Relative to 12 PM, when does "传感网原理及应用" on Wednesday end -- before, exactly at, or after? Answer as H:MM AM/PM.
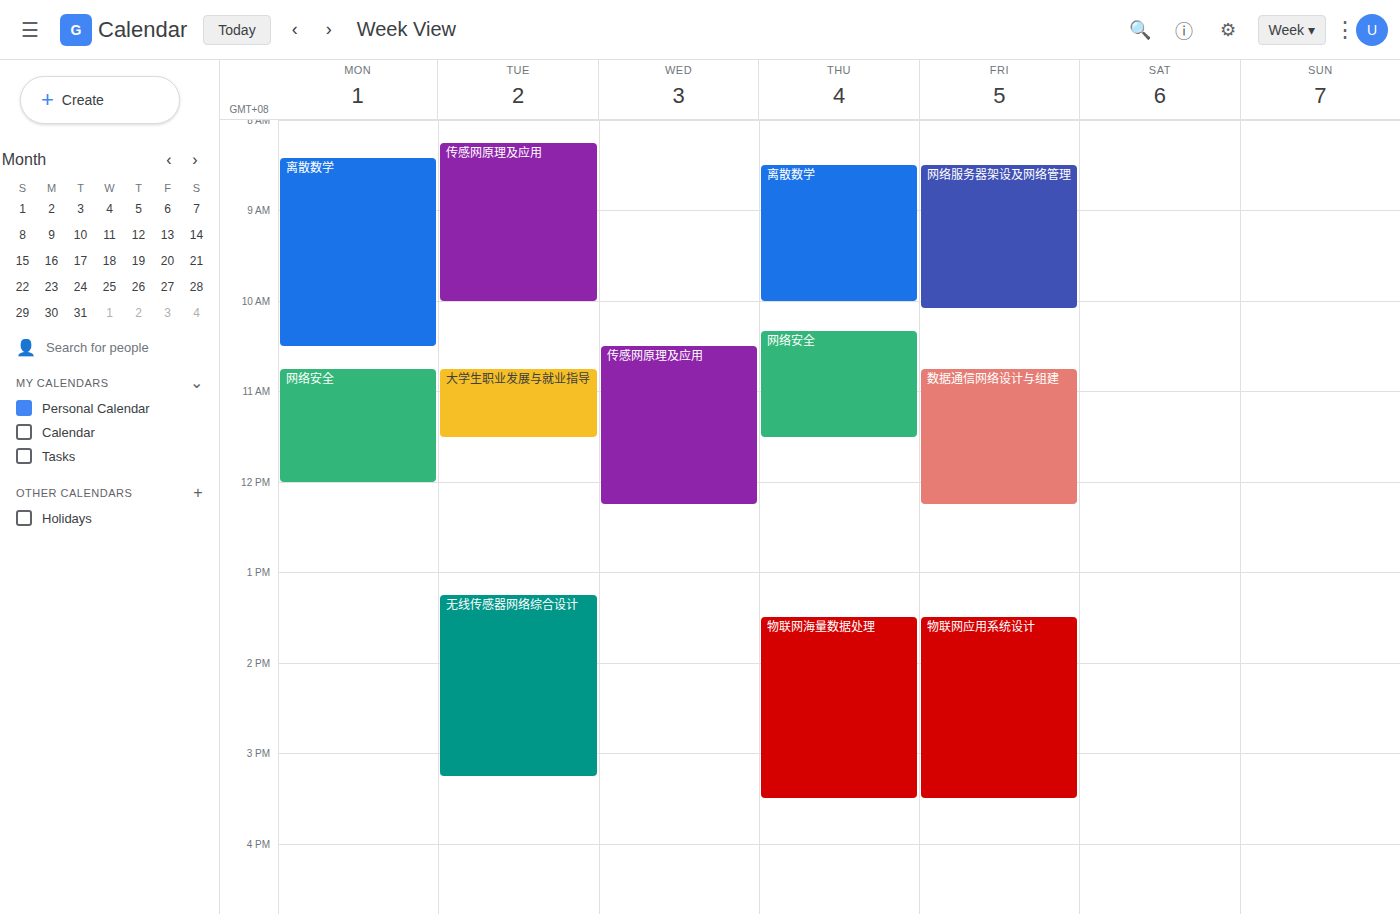
12:15 PM -- after 12 PM, 15 minutes below the 12 PM line.